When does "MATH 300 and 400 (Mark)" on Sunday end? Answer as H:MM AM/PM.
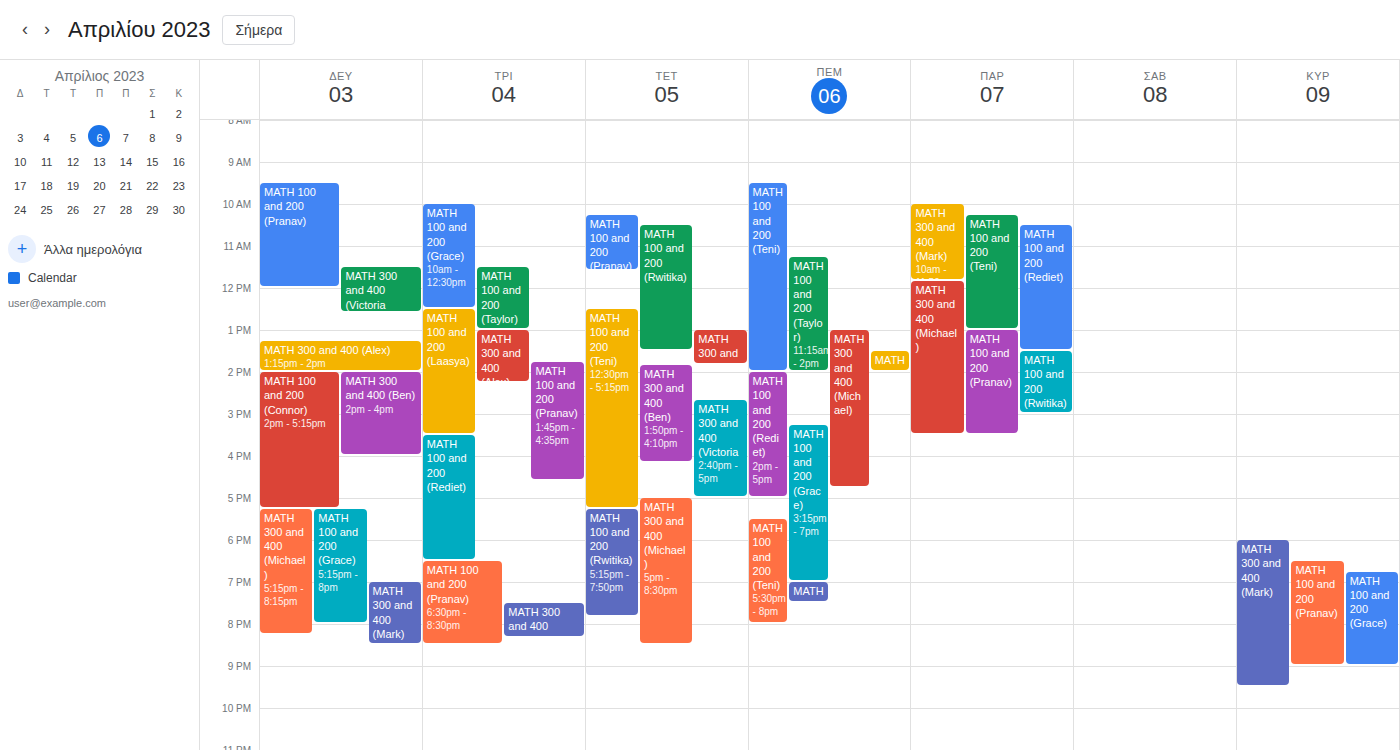
9:30 PM